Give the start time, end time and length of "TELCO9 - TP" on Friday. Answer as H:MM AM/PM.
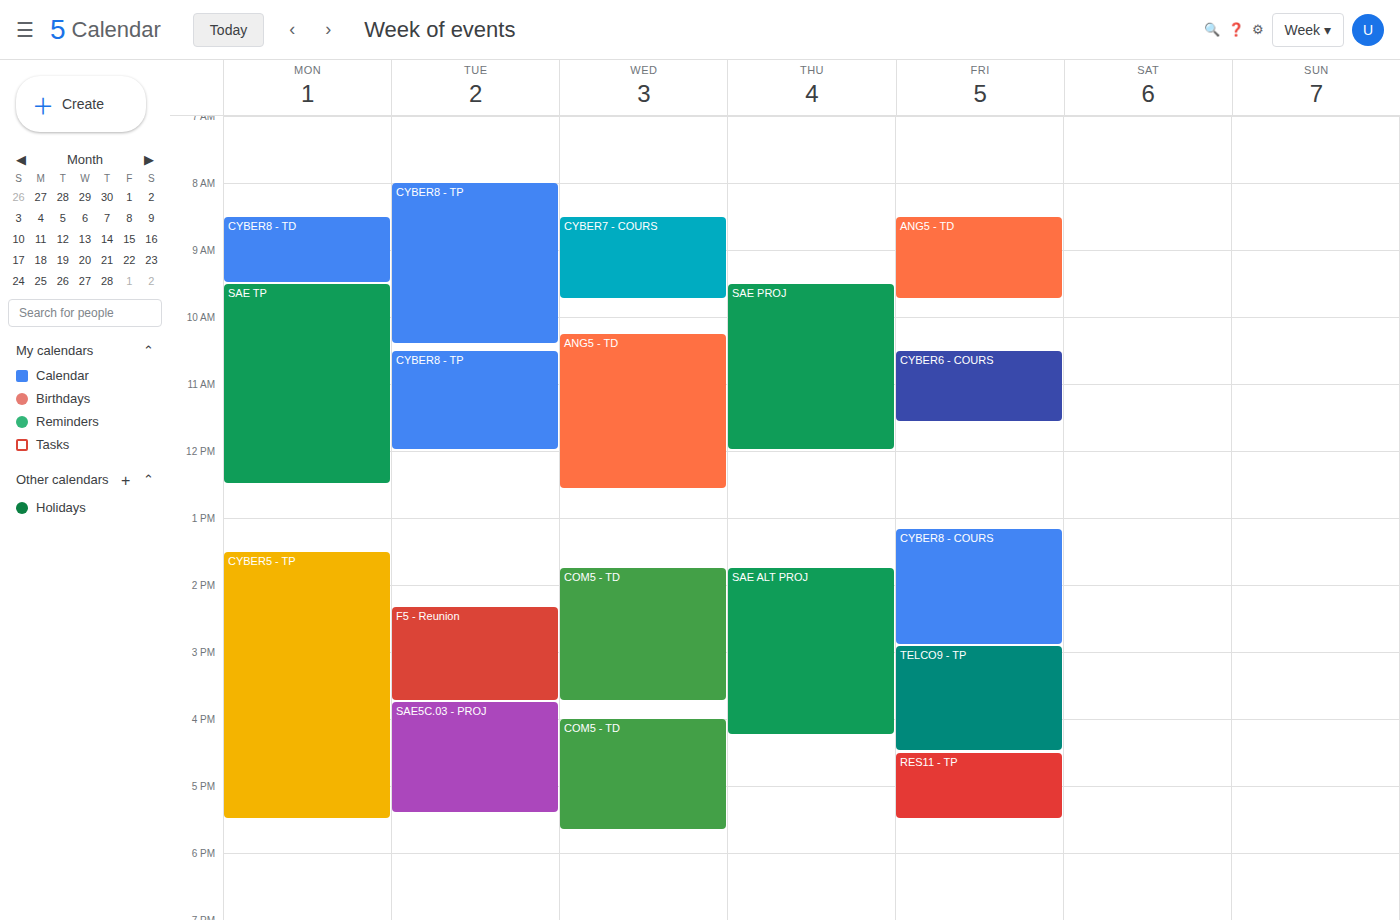
2:55 PM to 4:30 PM, 1 hour 35 minutes